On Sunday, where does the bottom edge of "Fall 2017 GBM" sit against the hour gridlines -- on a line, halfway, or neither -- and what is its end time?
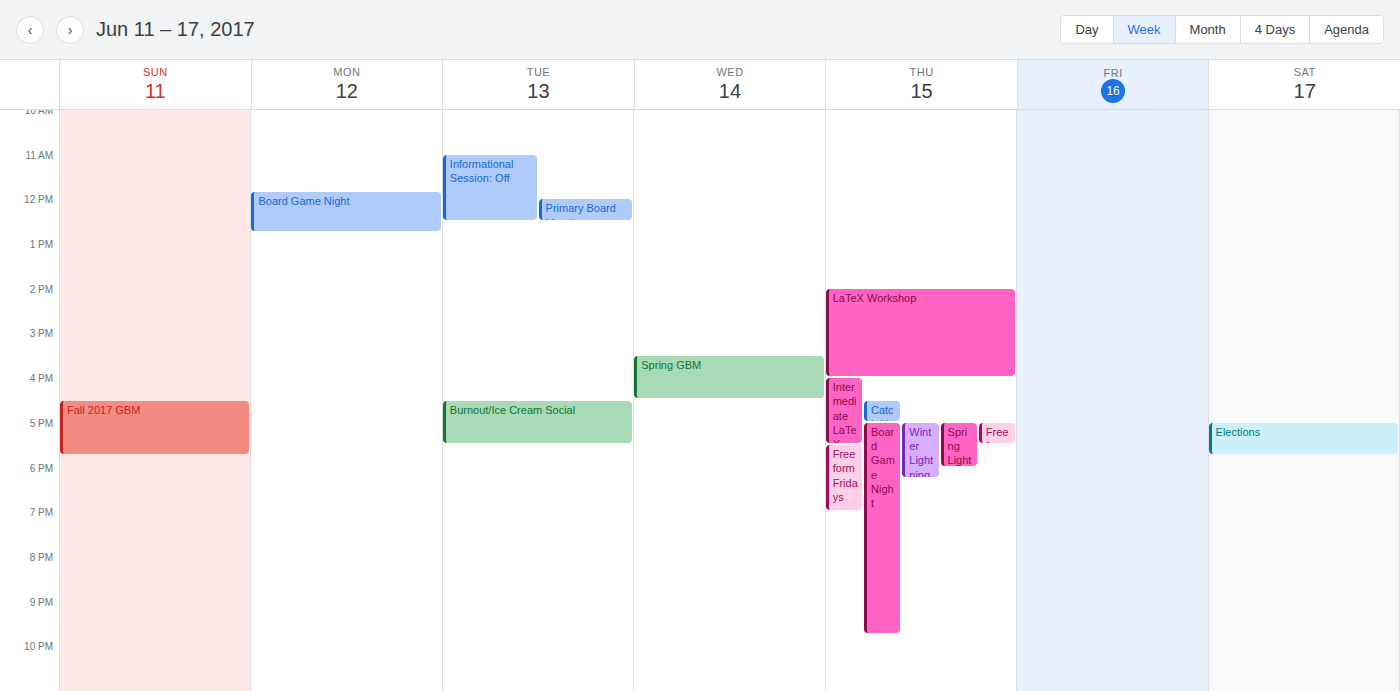
5:45 PM -- neither: three quarters of the way from the 5 PM line to the 6 PM line.